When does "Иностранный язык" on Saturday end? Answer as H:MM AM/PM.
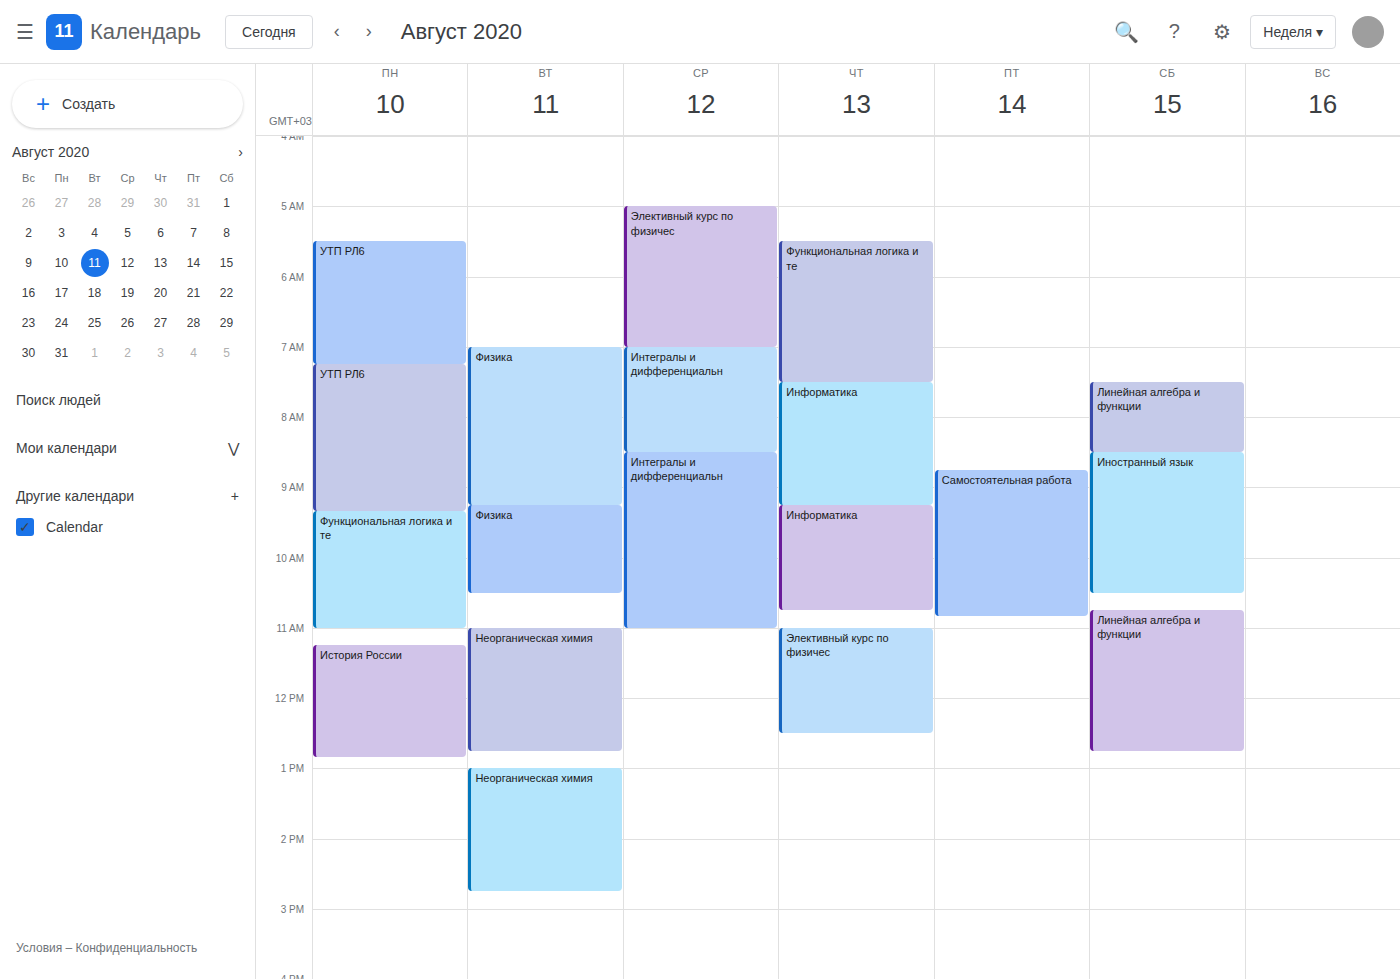
10:30 AM